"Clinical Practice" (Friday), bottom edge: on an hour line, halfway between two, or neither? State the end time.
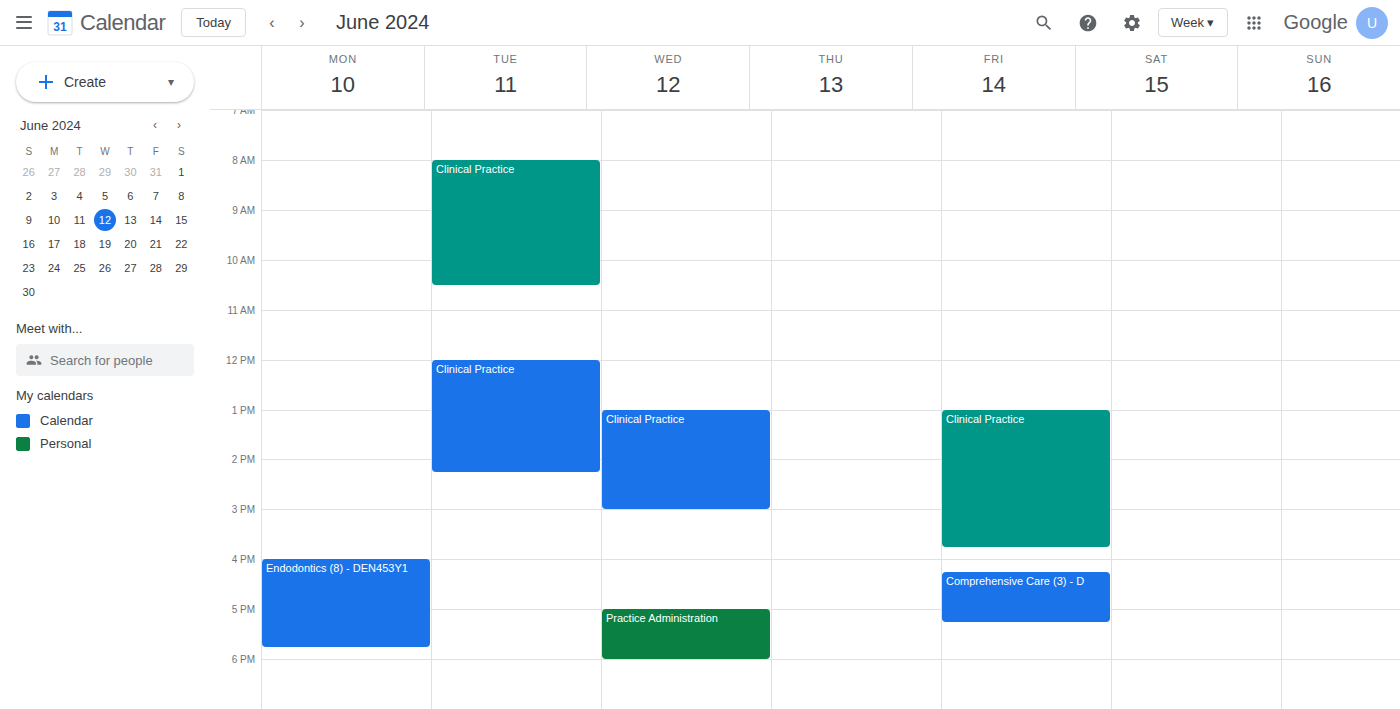
3:45 PM -- neither: three quarters of the way from the 3 PM line to the 4 PM line.